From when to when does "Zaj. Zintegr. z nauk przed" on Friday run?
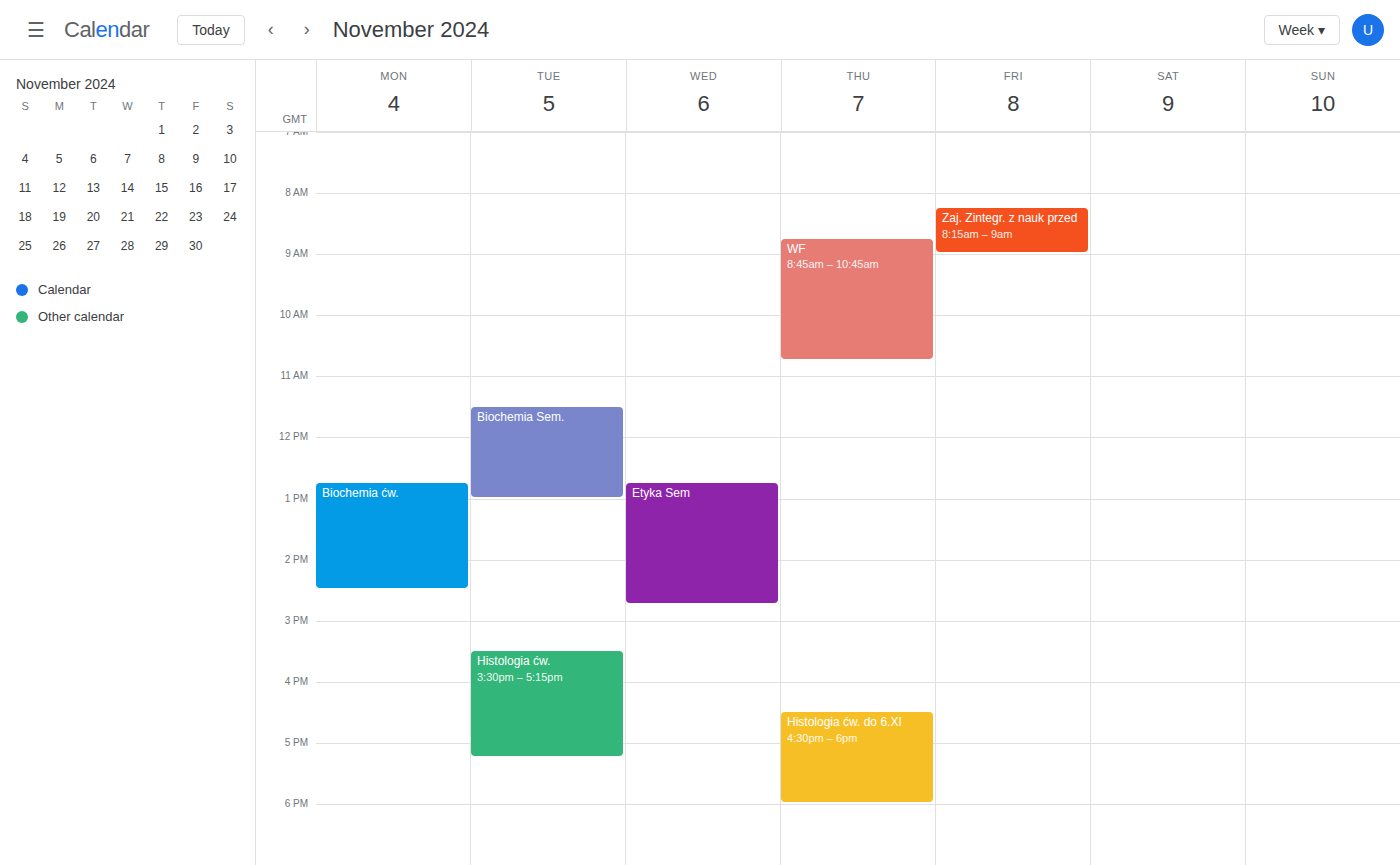
08:15 to 09:00